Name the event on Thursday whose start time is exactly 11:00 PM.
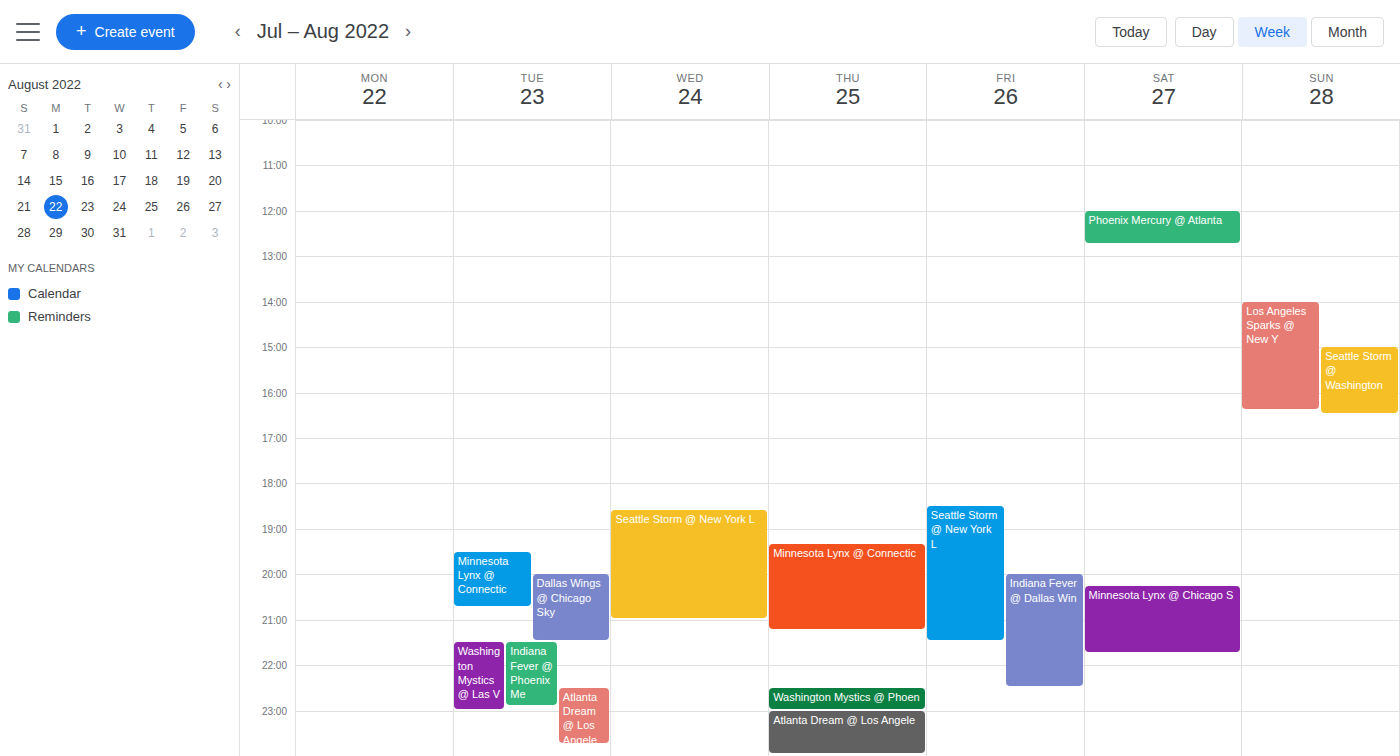
"Atlanta Dream @ Los Angele"